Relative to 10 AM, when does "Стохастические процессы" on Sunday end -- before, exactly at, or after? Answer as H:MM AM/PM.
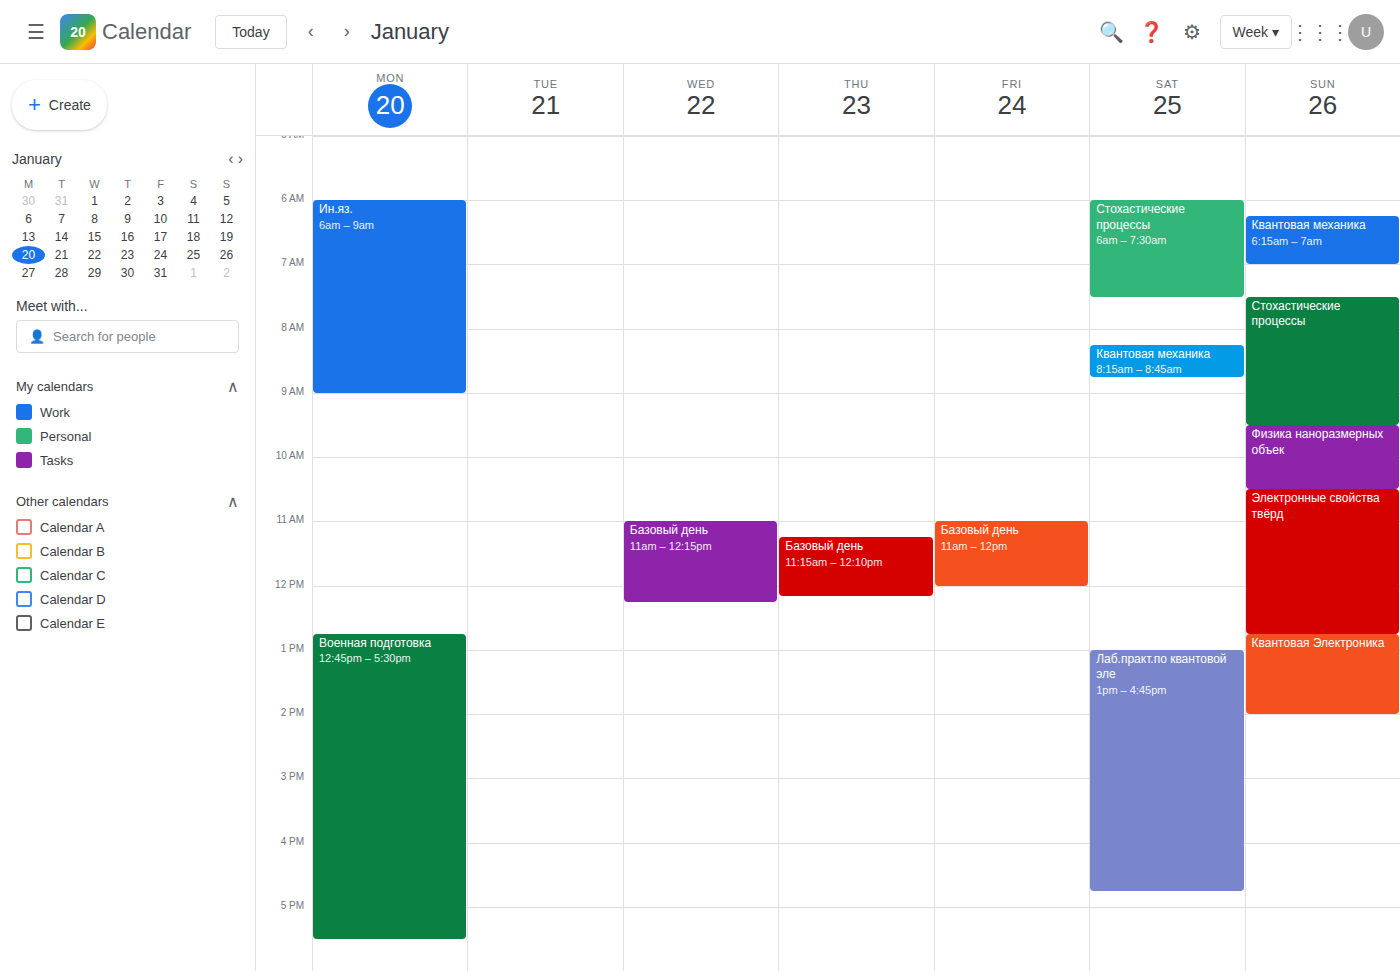
9:30 AM -- before 10 AM, 30 minutes above the 10 AM line.